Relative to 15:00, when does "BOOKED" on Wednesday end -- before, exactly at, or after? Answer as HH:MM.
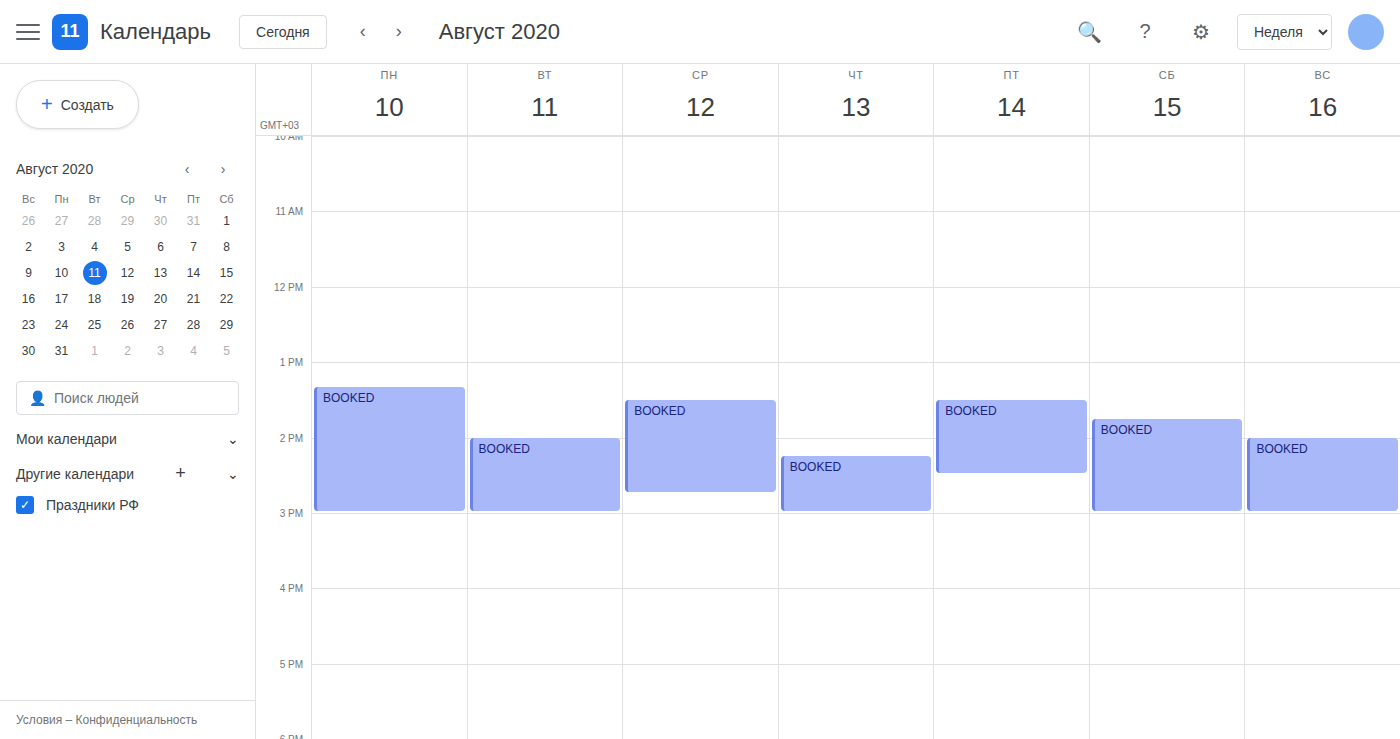
14:45 -- before 15:00, 15 minutes above the 15:00 line.